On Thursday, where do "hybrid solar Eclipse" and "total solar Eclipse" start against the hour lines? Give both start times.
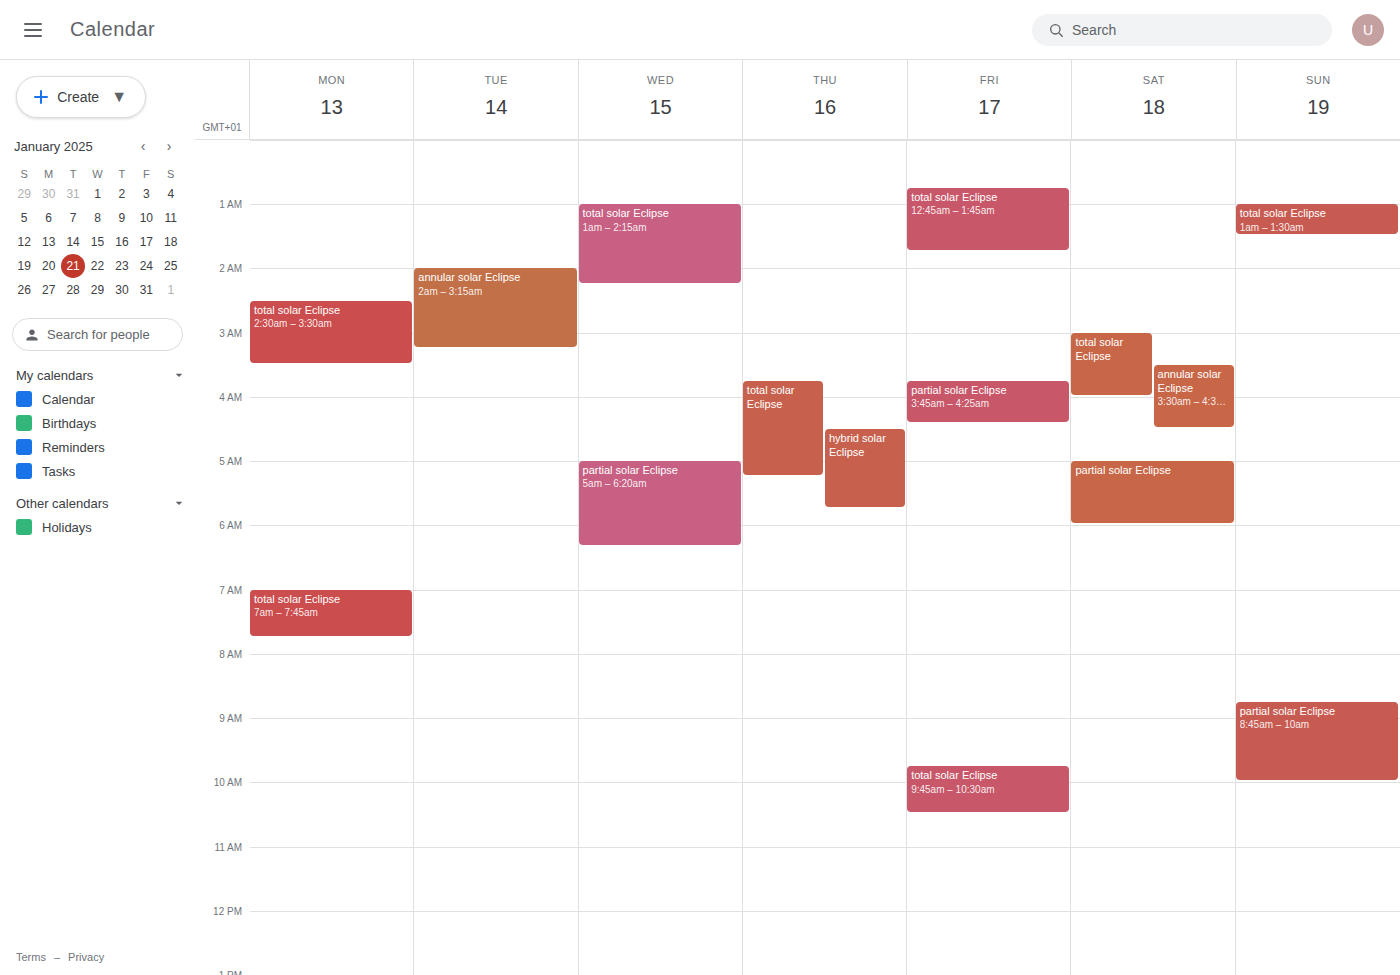
"hybrid solar Eclipse": 4:30 AM, halfway between the 4 AM and 5 AM lines. "total solar Eclipse": 3:45 AM, neither: three quarters of the way from the 3 AM line to the 4 AM line.